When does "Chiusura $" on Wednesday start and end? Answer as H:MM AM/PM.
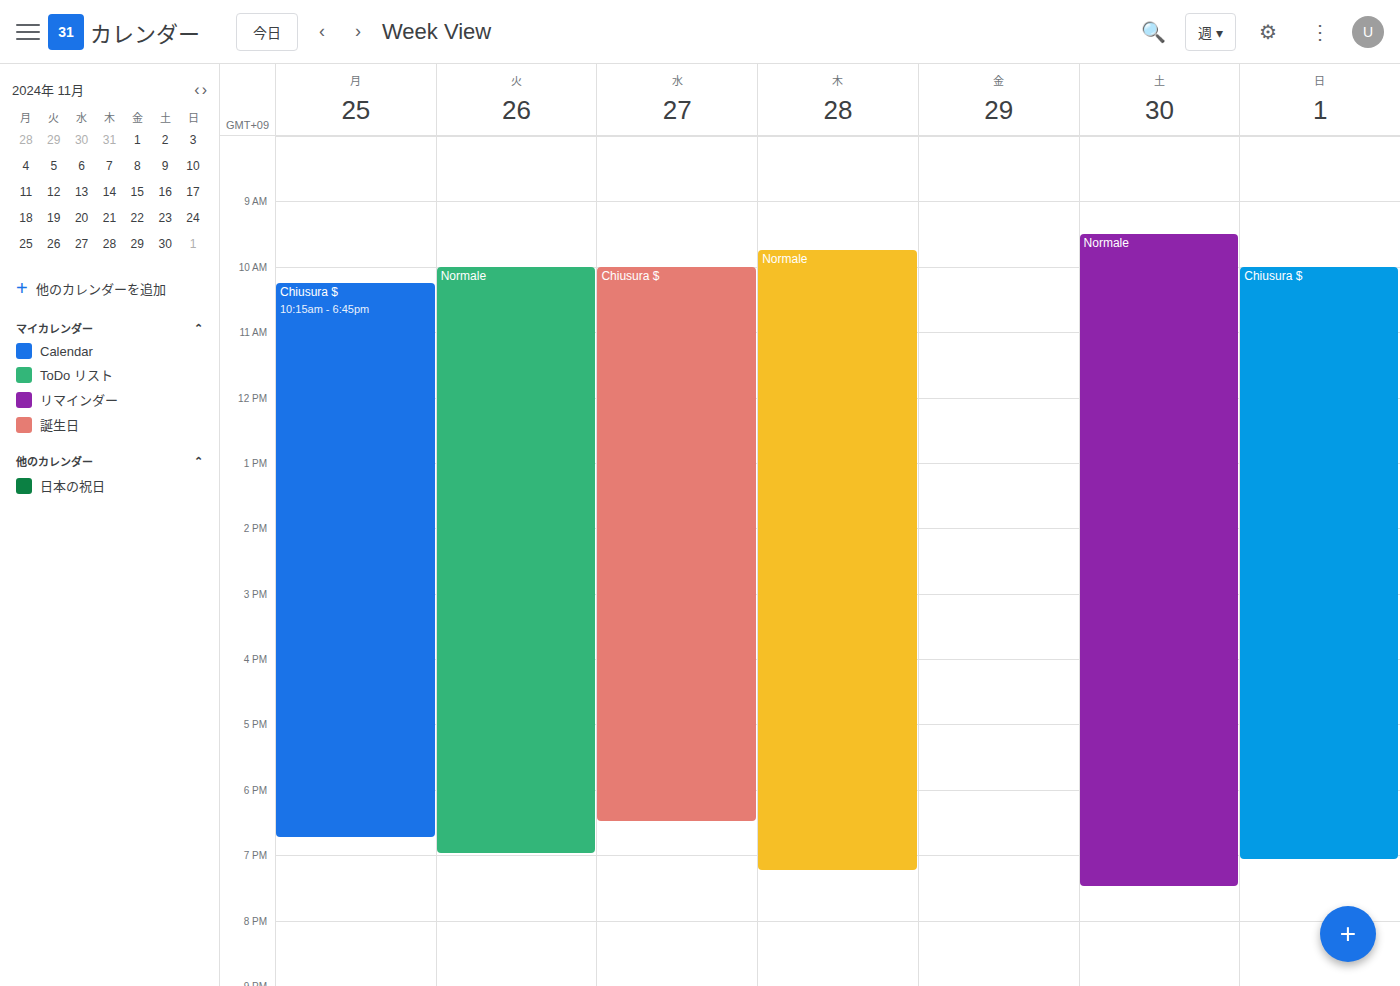
10:00 AM to 6:30 PM